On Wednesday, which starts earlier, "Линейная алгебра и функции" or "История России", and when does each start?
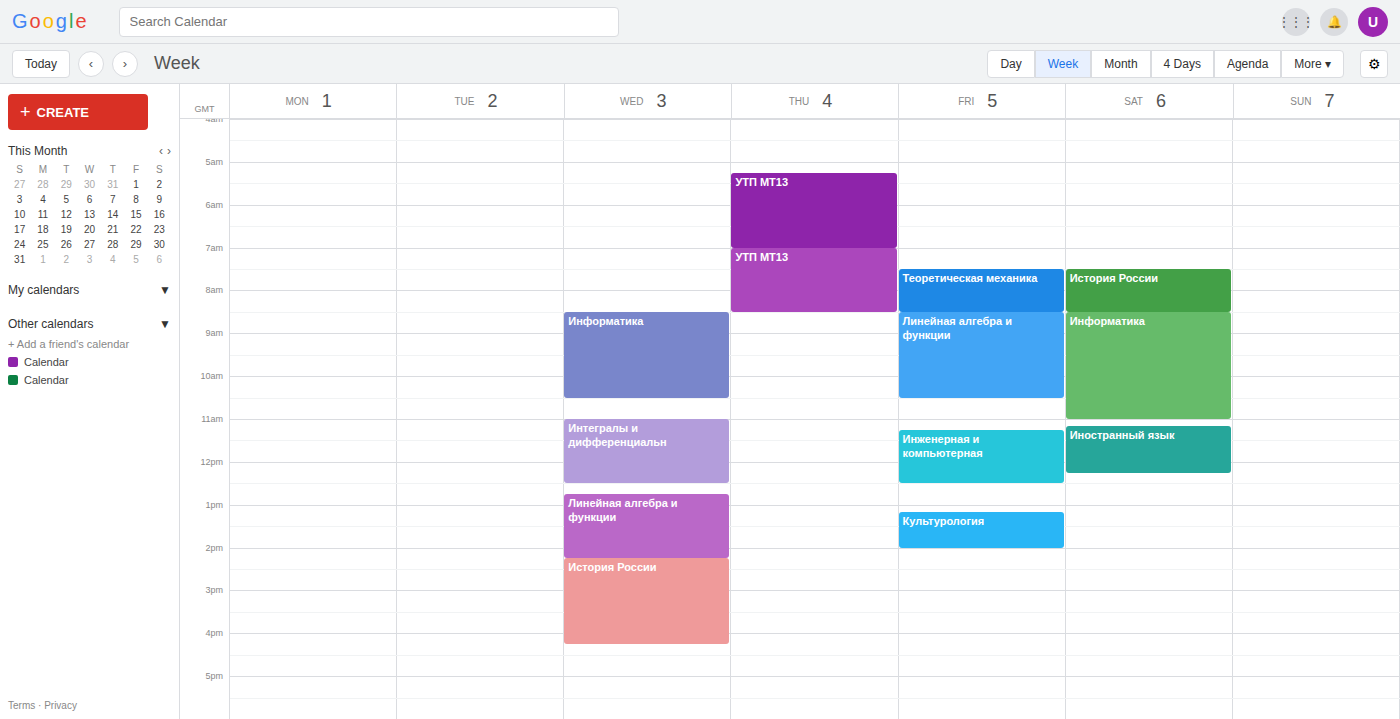
"Линейная алгебра и функции" 12:45 PM; "История России" 2:15 PM.